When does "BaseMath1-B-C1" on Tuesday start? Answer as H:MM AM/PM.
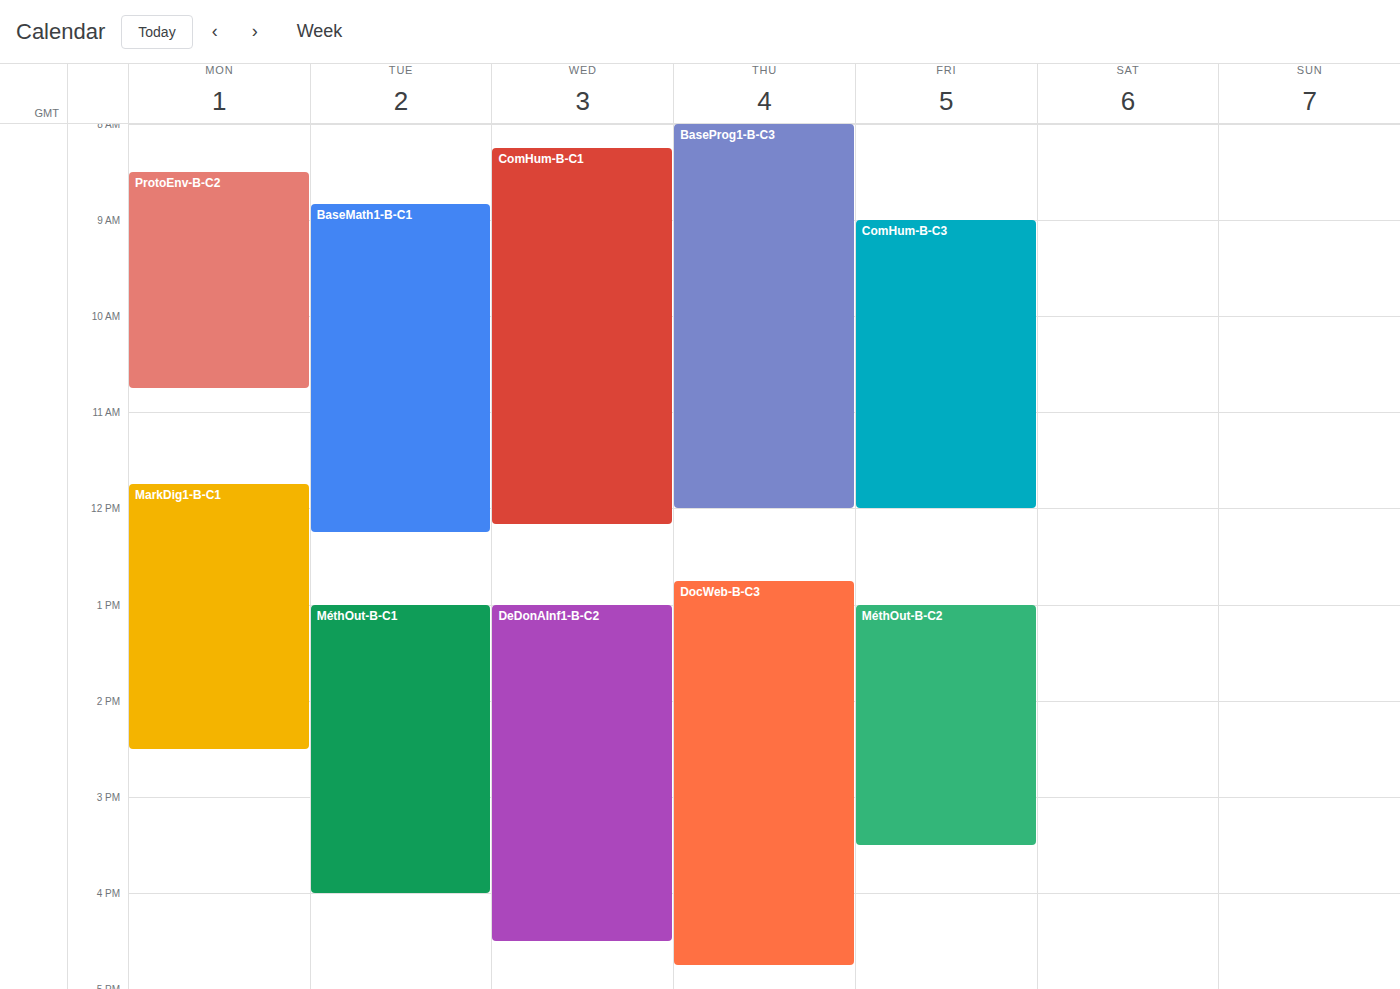
8:50 AM